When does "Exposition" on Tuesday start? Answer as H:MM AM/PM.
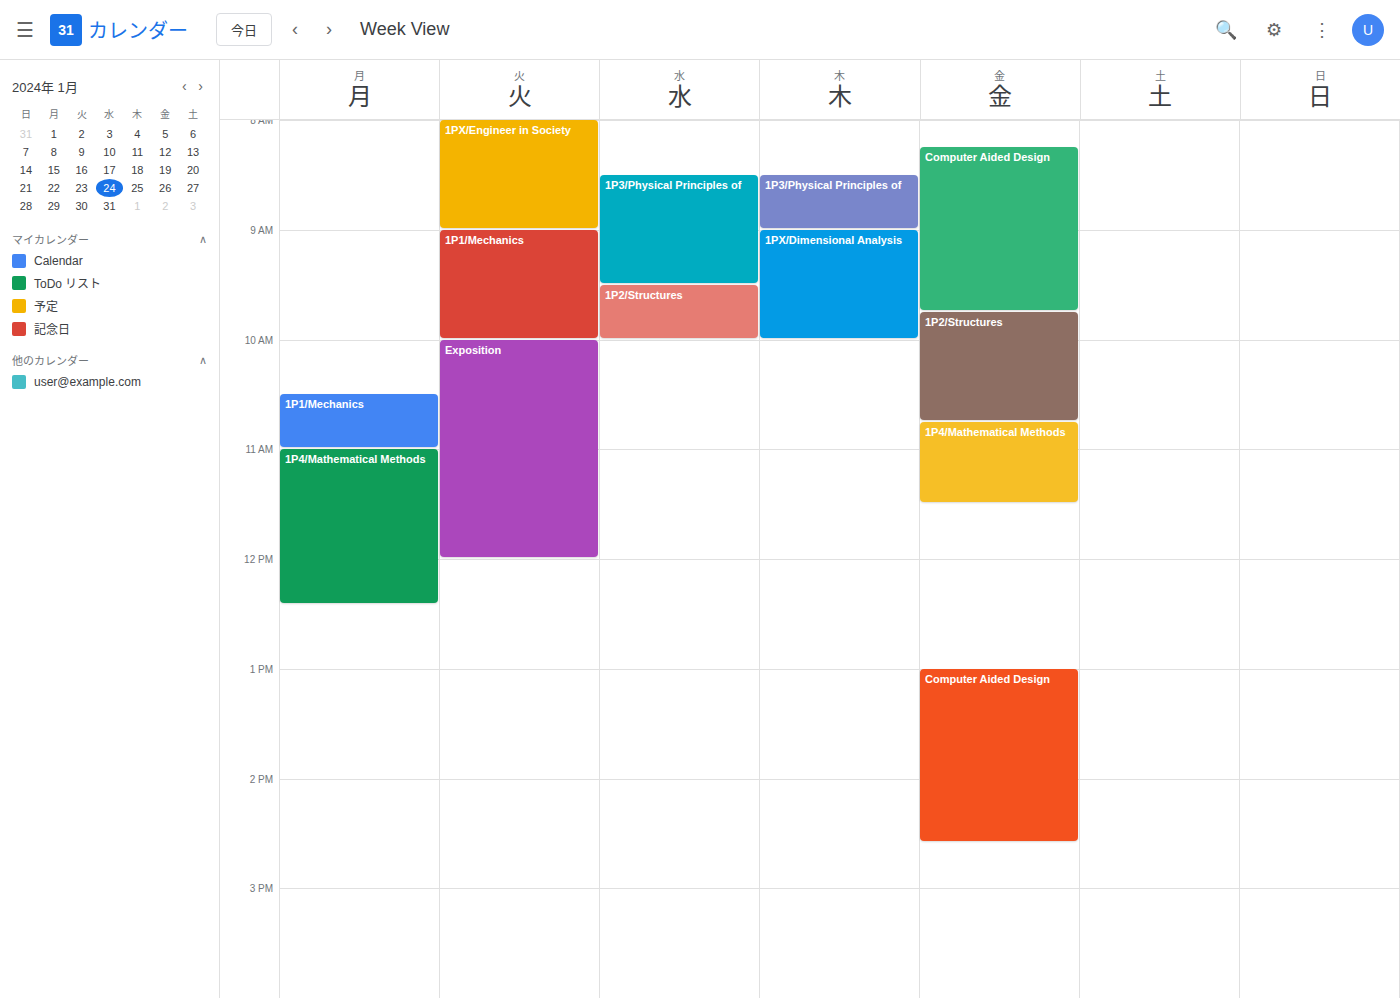
10:00 AM